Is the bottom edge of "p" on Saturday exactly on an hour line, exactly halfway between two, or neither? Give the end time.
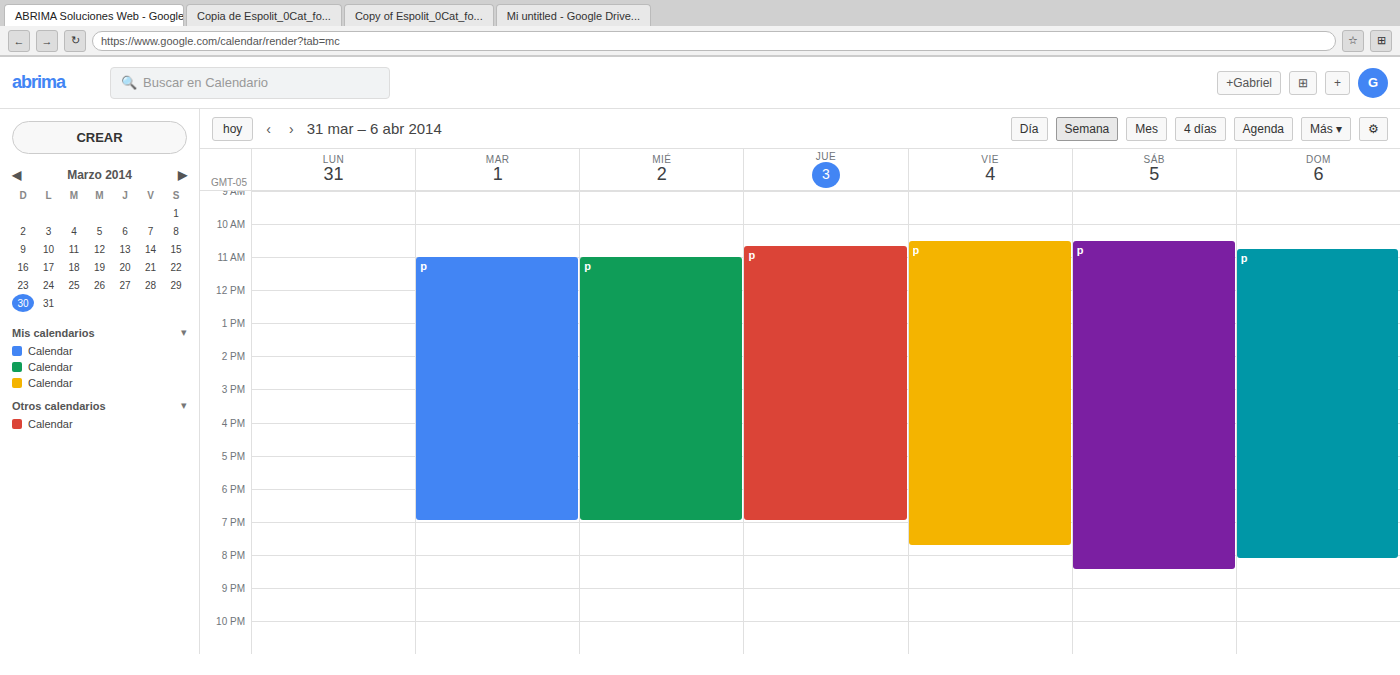
8:30 PM -- halfway between the 8 PM and 9 PM lines.